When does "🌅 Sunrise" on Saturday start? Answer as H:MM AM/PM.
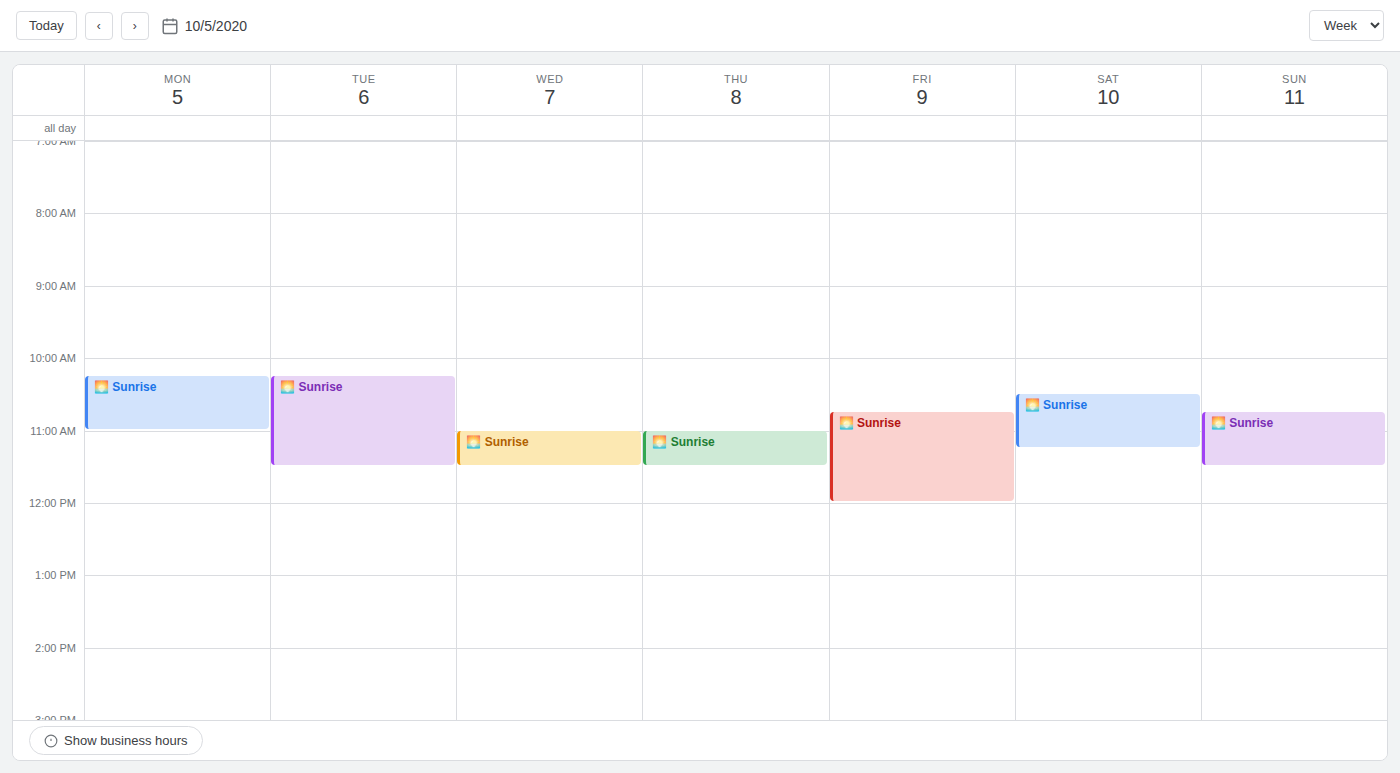
10:30 AM